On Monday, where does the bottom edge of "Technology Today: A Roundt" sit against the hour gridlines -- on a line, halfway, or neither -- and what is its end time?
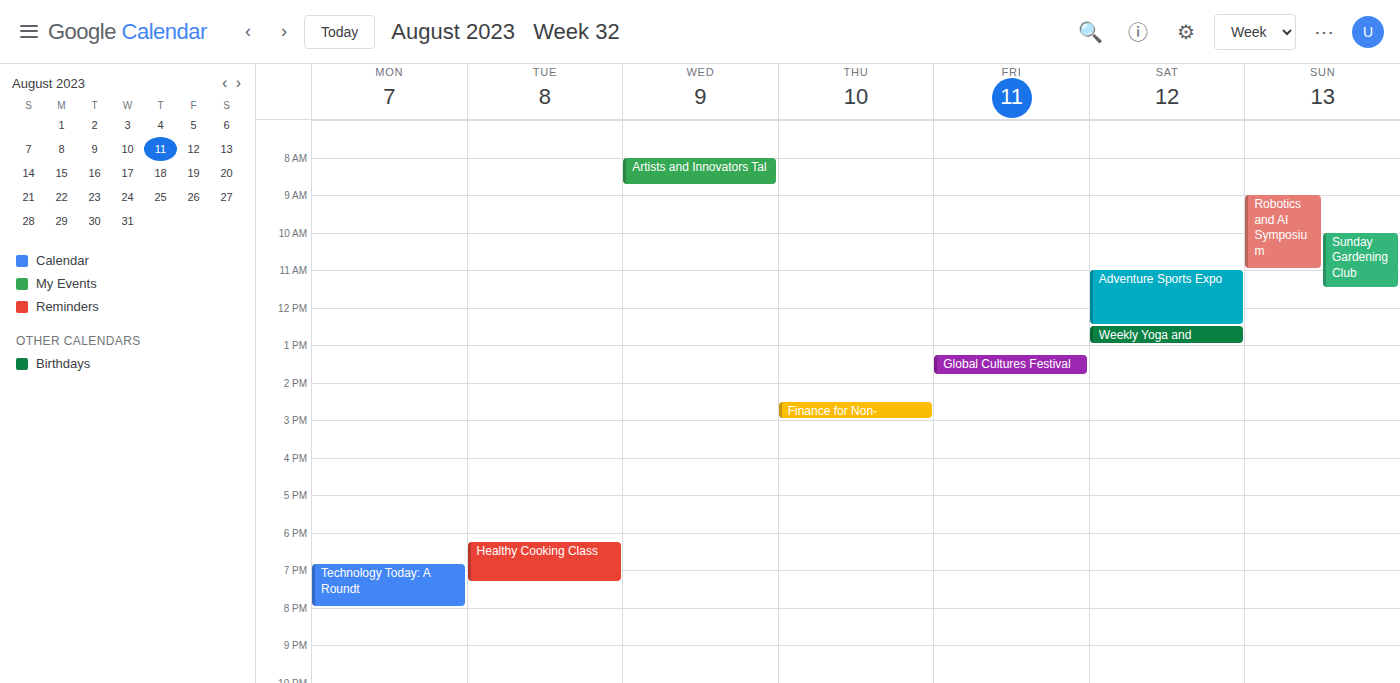
8:00 PM -- exactly on the 8 PM line.